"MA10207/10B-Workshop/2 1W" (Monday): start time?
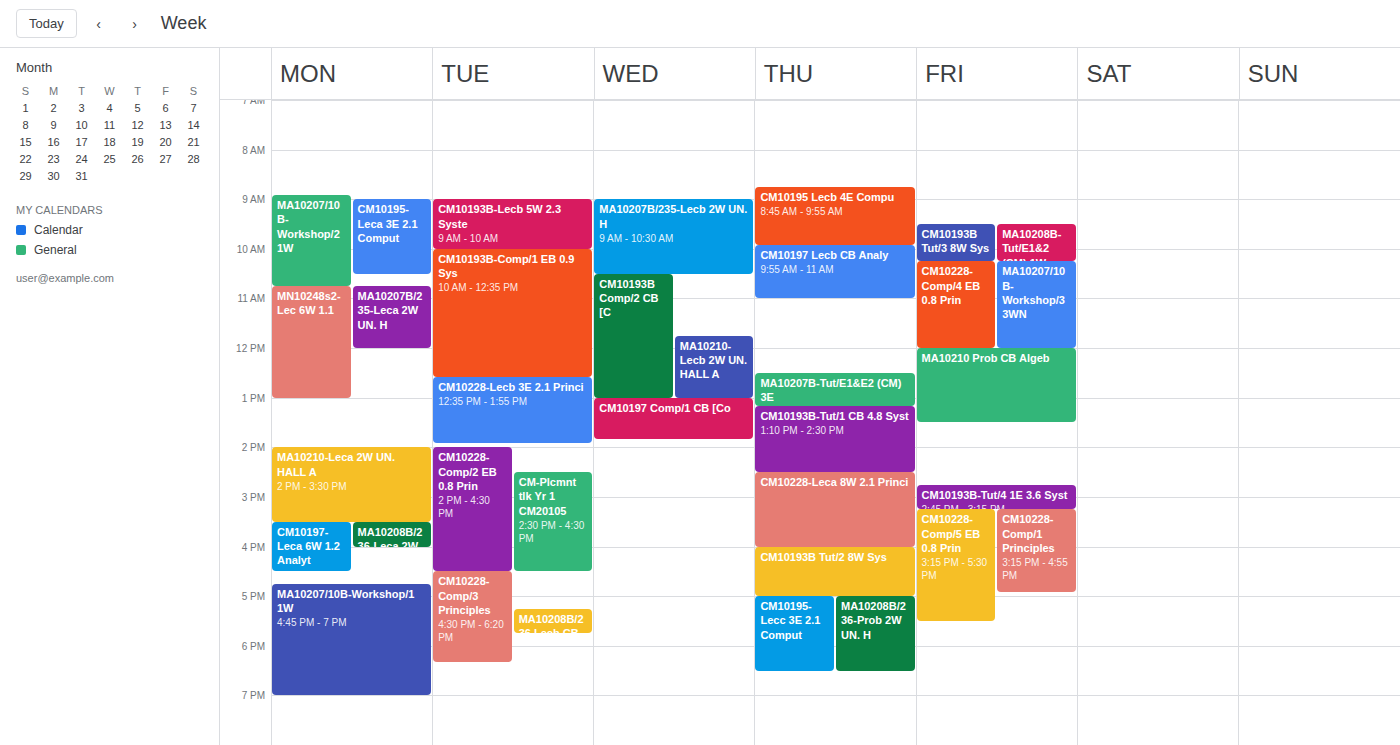
8:55 AM